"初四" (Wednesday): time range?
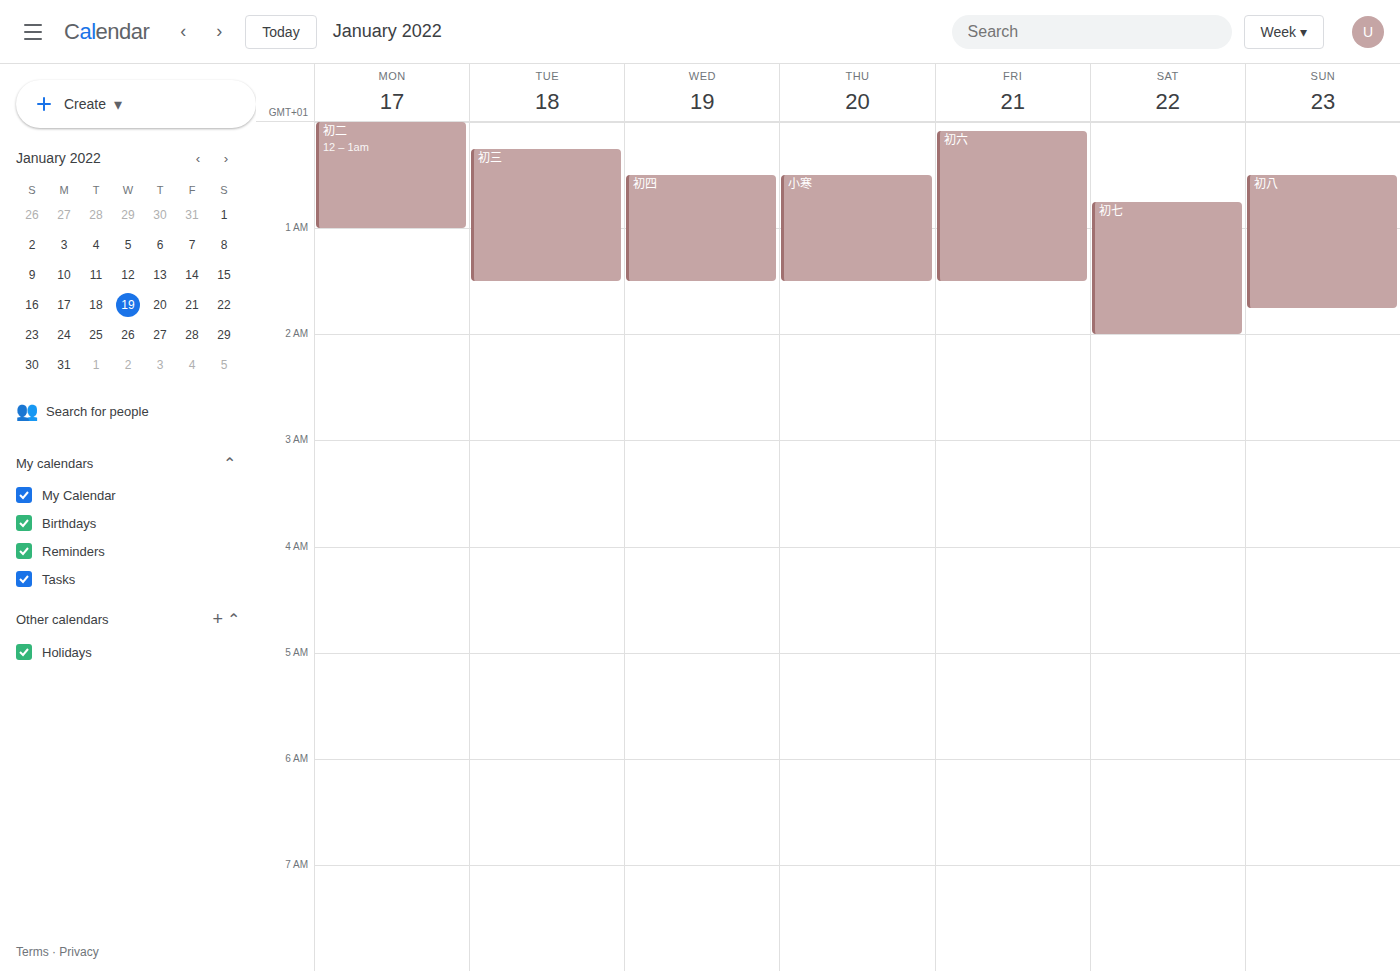
00:30 to 01:30